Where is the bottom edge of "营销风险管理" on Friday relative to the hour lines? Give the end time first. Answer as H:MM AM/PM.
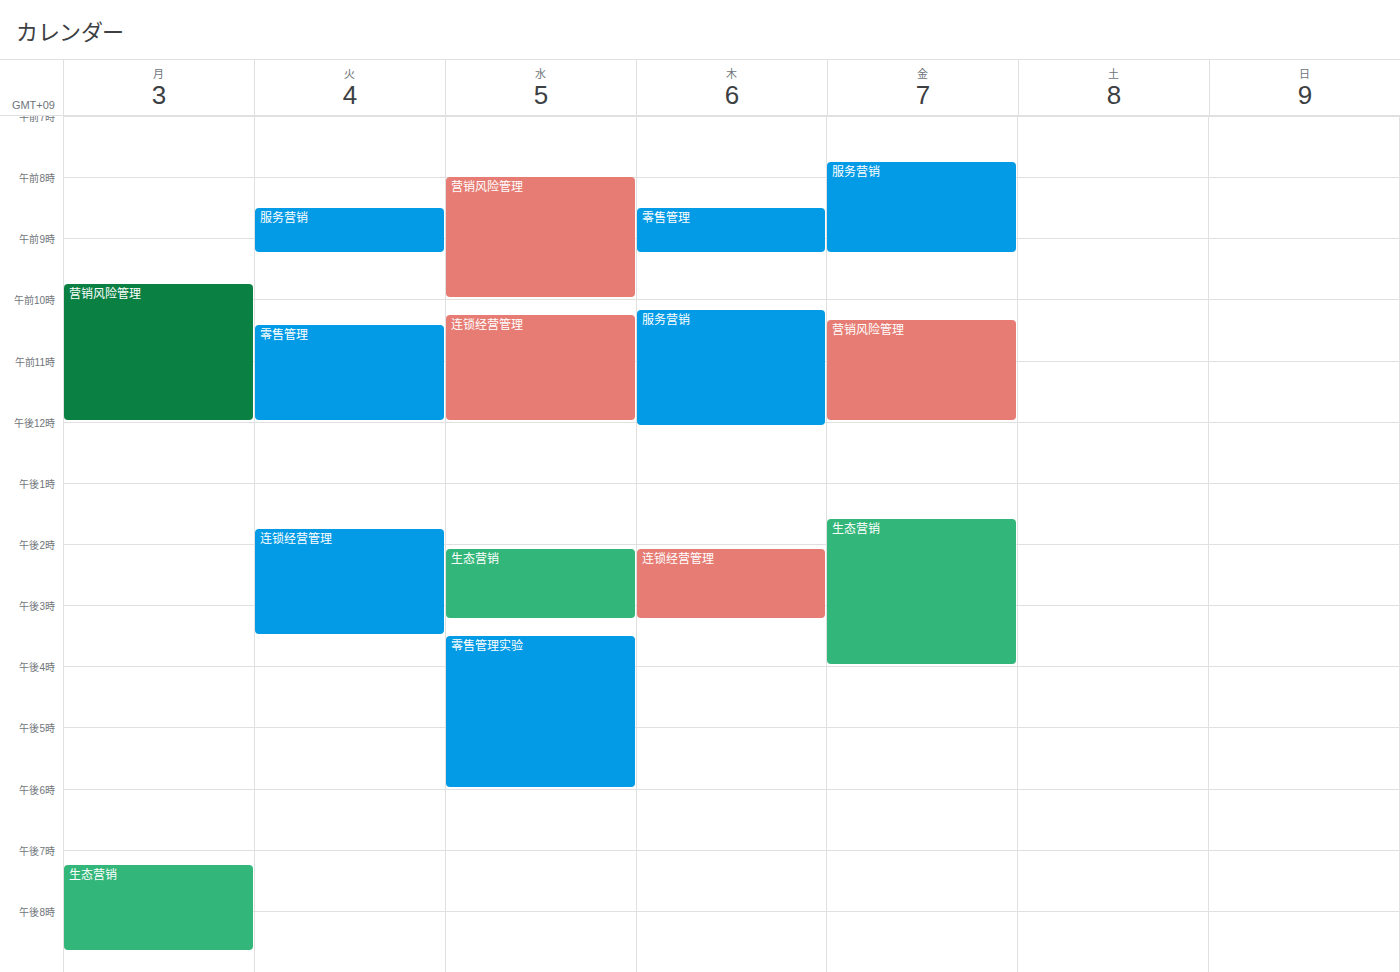
12:00 PM -- exactly on the 12 PM line.